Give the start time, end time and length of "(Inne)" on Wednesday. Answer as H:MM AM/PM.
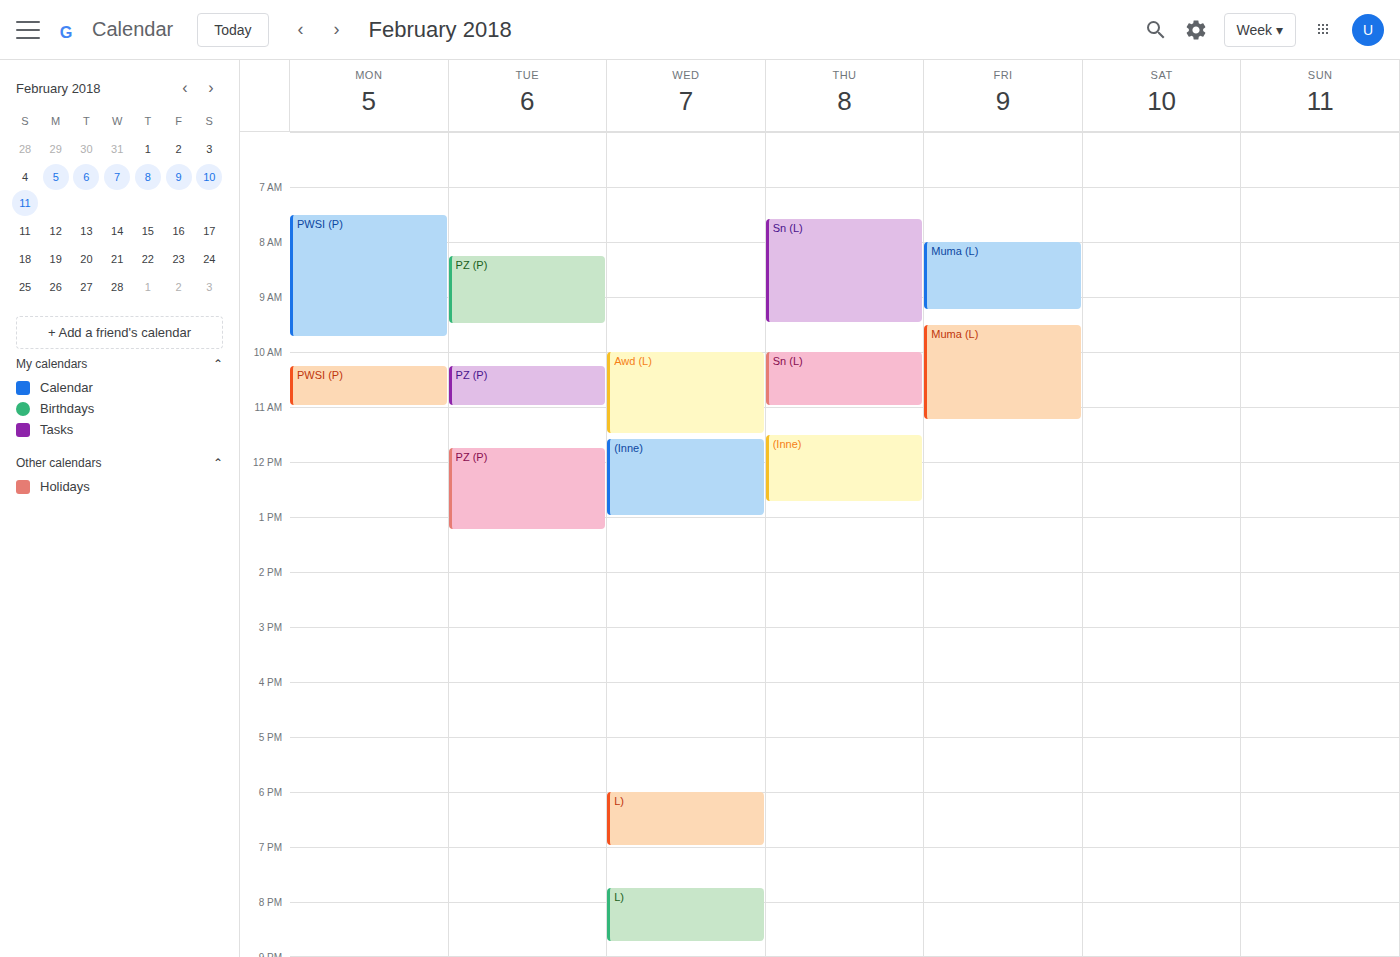
11:35 AM to 1:00 PM, 1 hour 25 minutes